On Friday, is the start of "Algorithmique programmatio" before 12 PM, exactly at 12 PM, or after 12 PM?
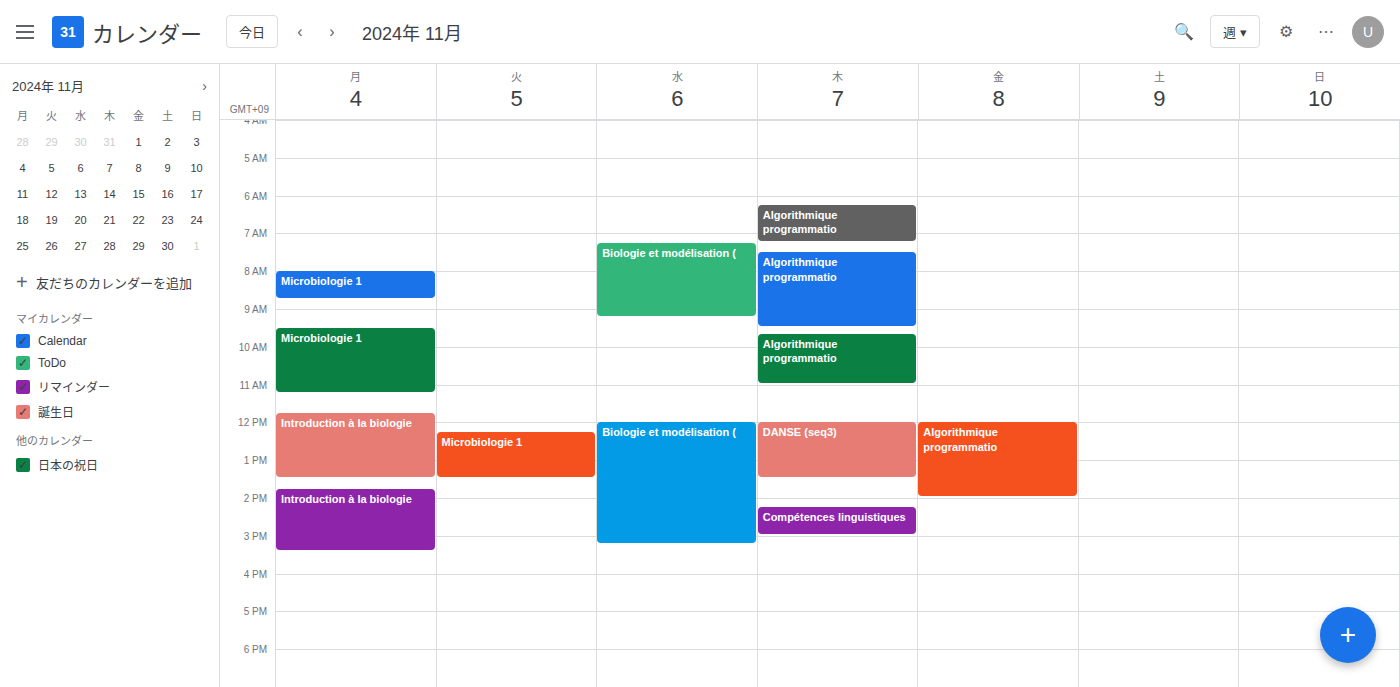
12:00 PM -- exactly at 12 PM, on the 12 PM line.